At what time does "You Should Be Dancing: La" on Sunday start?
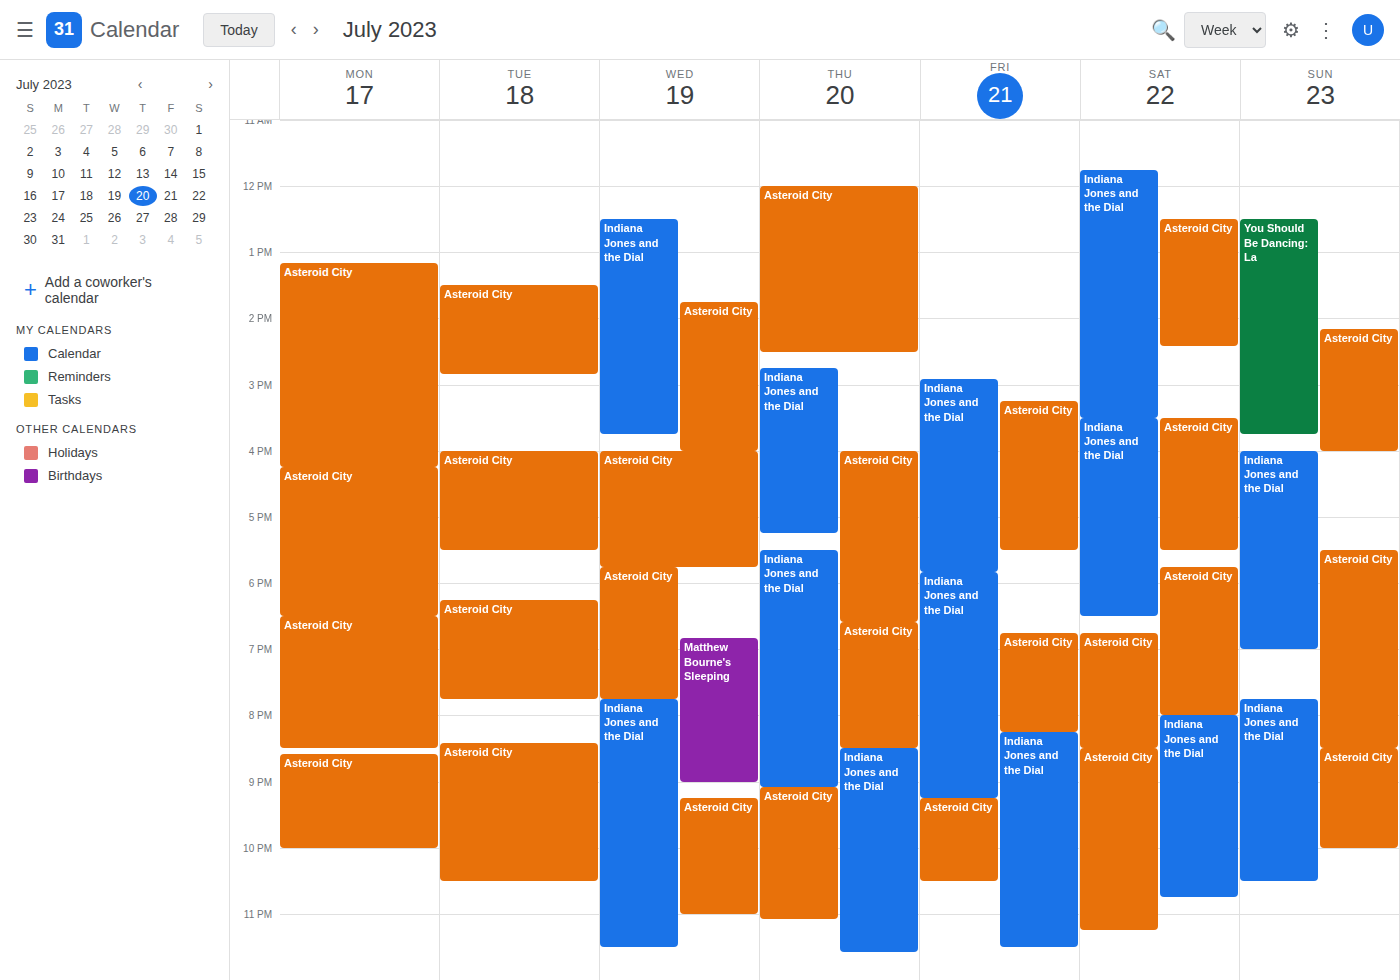
12:30 PM